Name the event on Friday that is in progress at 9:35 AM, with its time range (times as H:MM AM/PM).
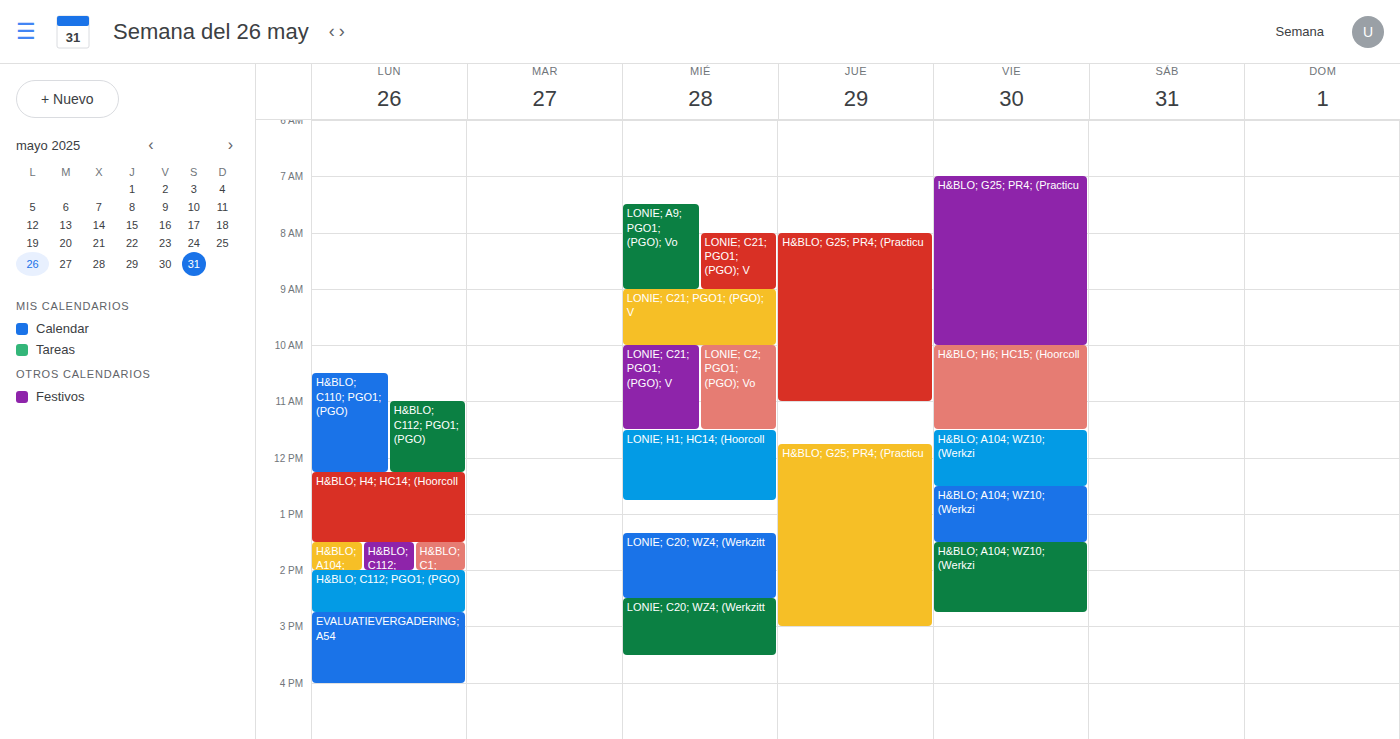
"H&BLO; G25; PR4; (Practicu", 7:00 AM to 10:00 AM